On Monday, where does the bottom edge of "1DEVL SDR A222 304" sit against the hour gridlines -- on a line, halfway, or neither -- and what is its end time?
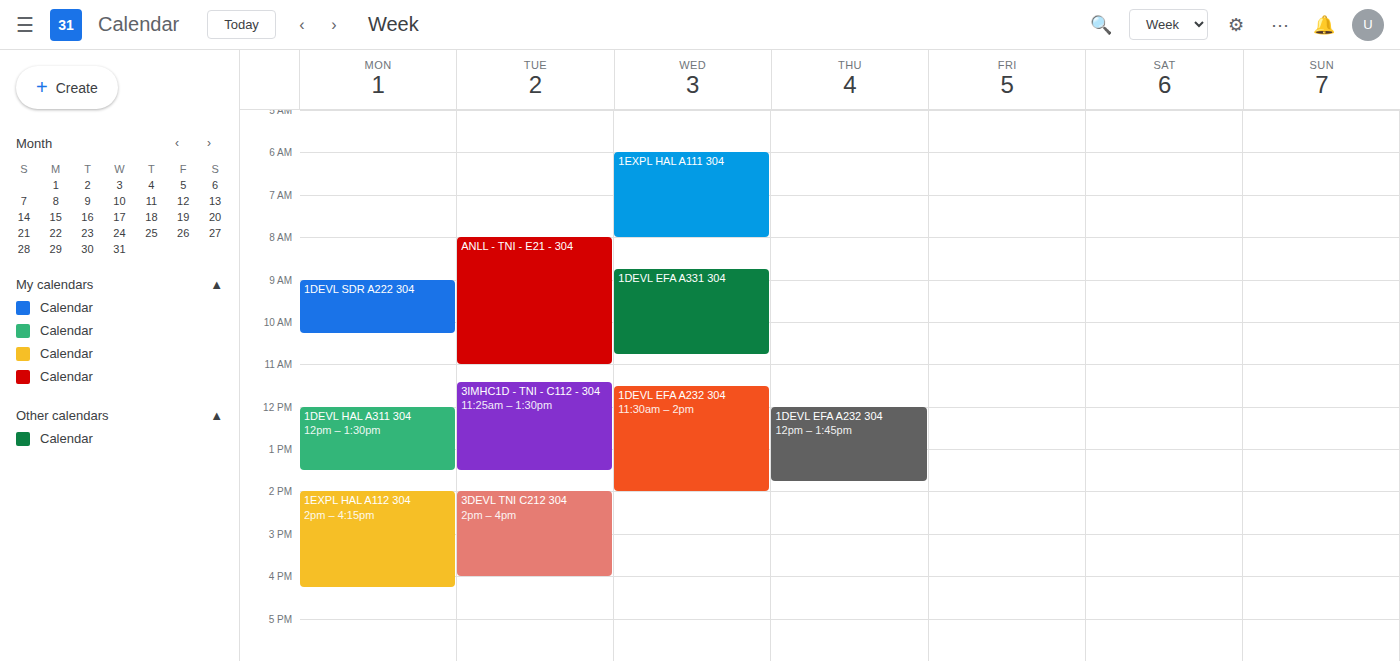
10:15 -- neither: a quarter of the way from the 10:00 line to the 11:00 line.